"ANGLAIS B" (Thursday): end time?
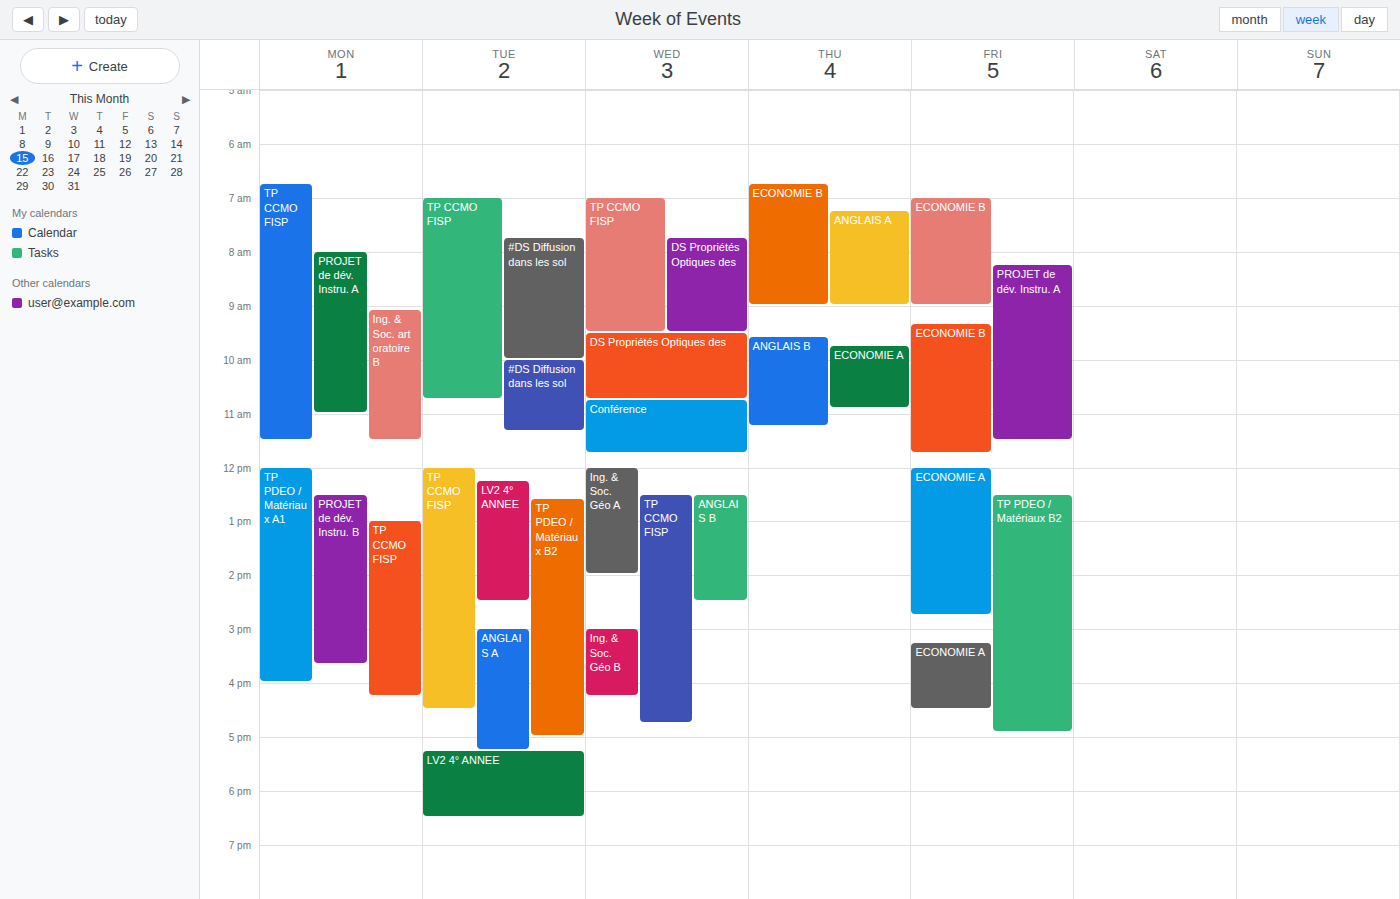
11:15 AM